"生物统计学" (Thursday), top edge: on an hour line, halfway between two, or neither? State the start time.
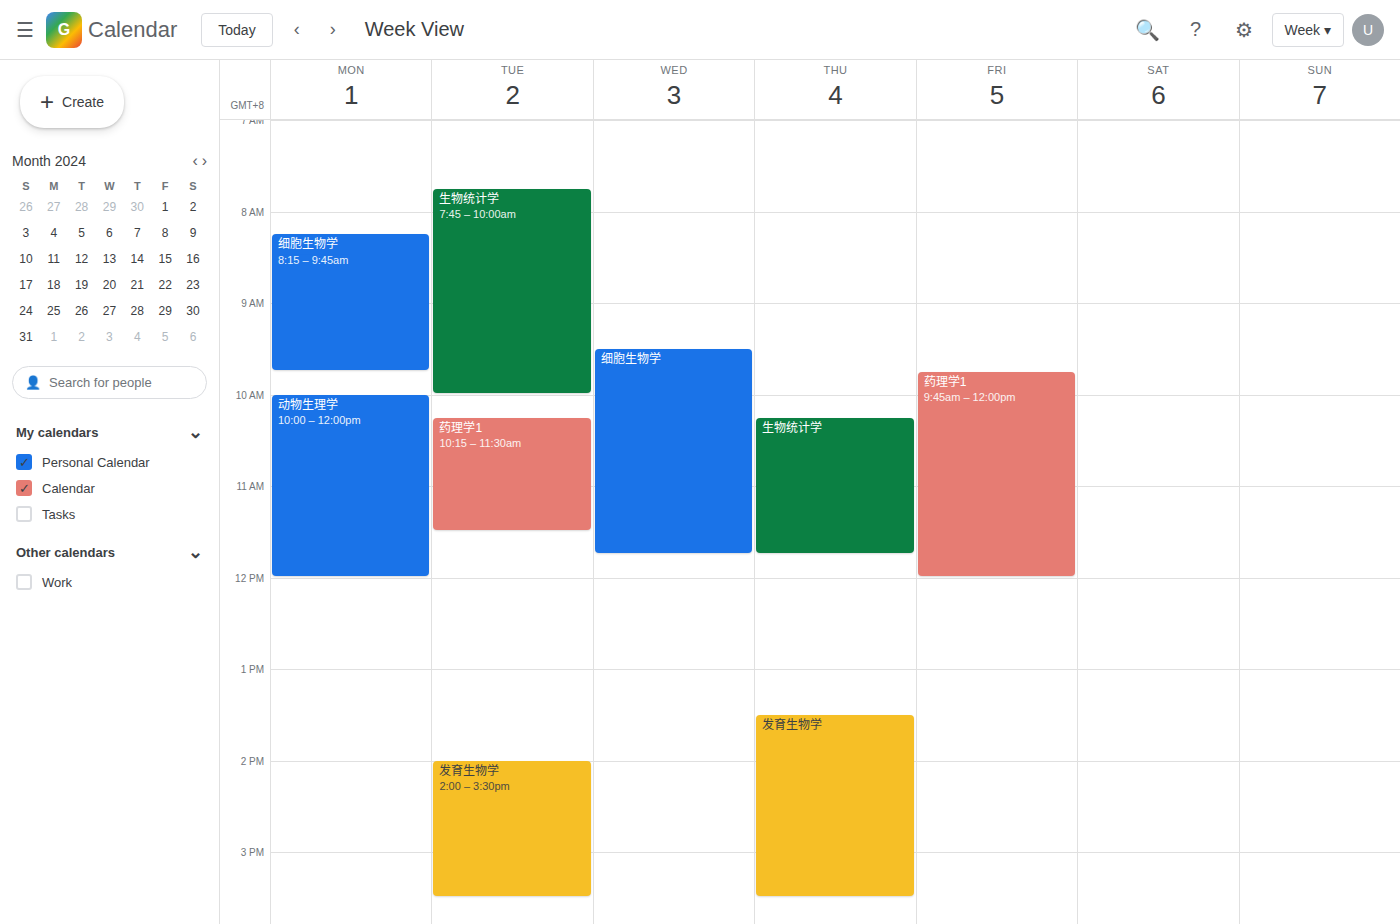
10:15 -- neither: a quarter of the way from the 10:00 line to the 11:00 line.